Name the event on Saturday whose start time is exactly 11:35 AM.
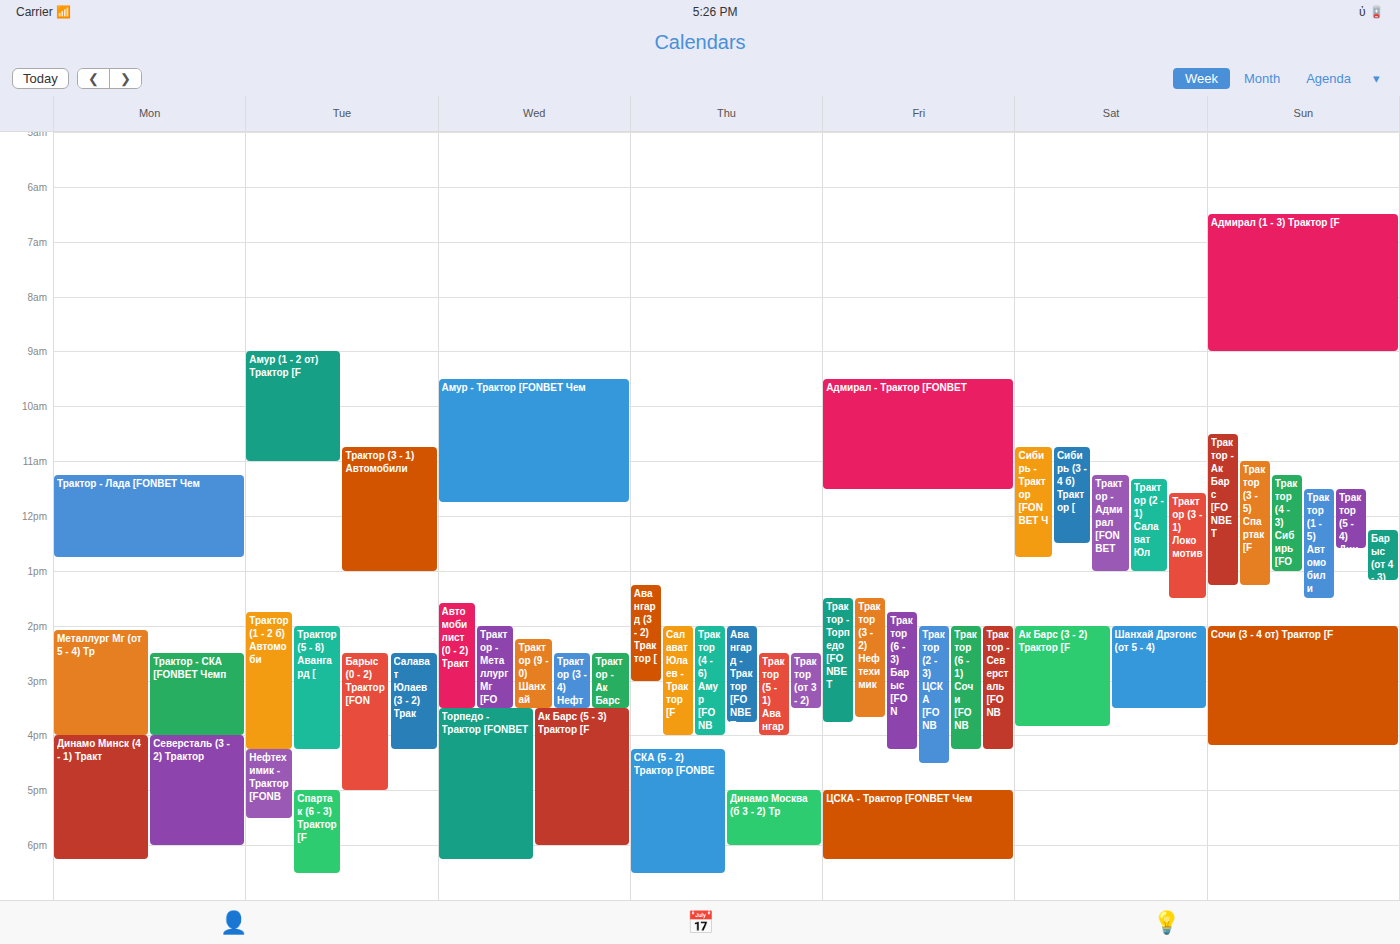
"Трактор (3 - 1) Локомотив"